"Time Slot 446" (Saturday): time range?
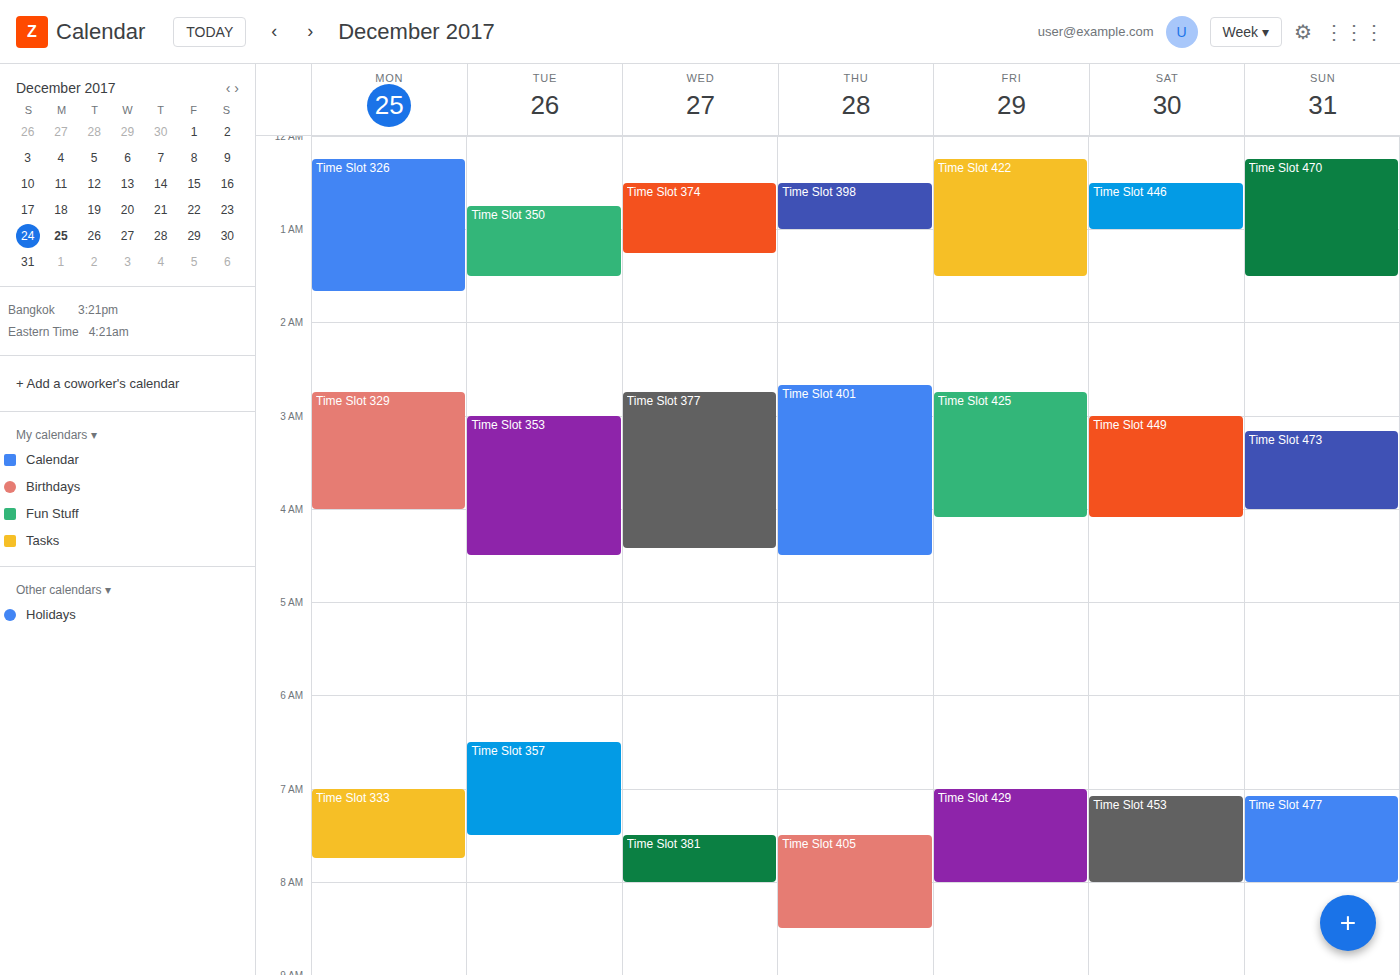
12:30 AM to 1:00 AM